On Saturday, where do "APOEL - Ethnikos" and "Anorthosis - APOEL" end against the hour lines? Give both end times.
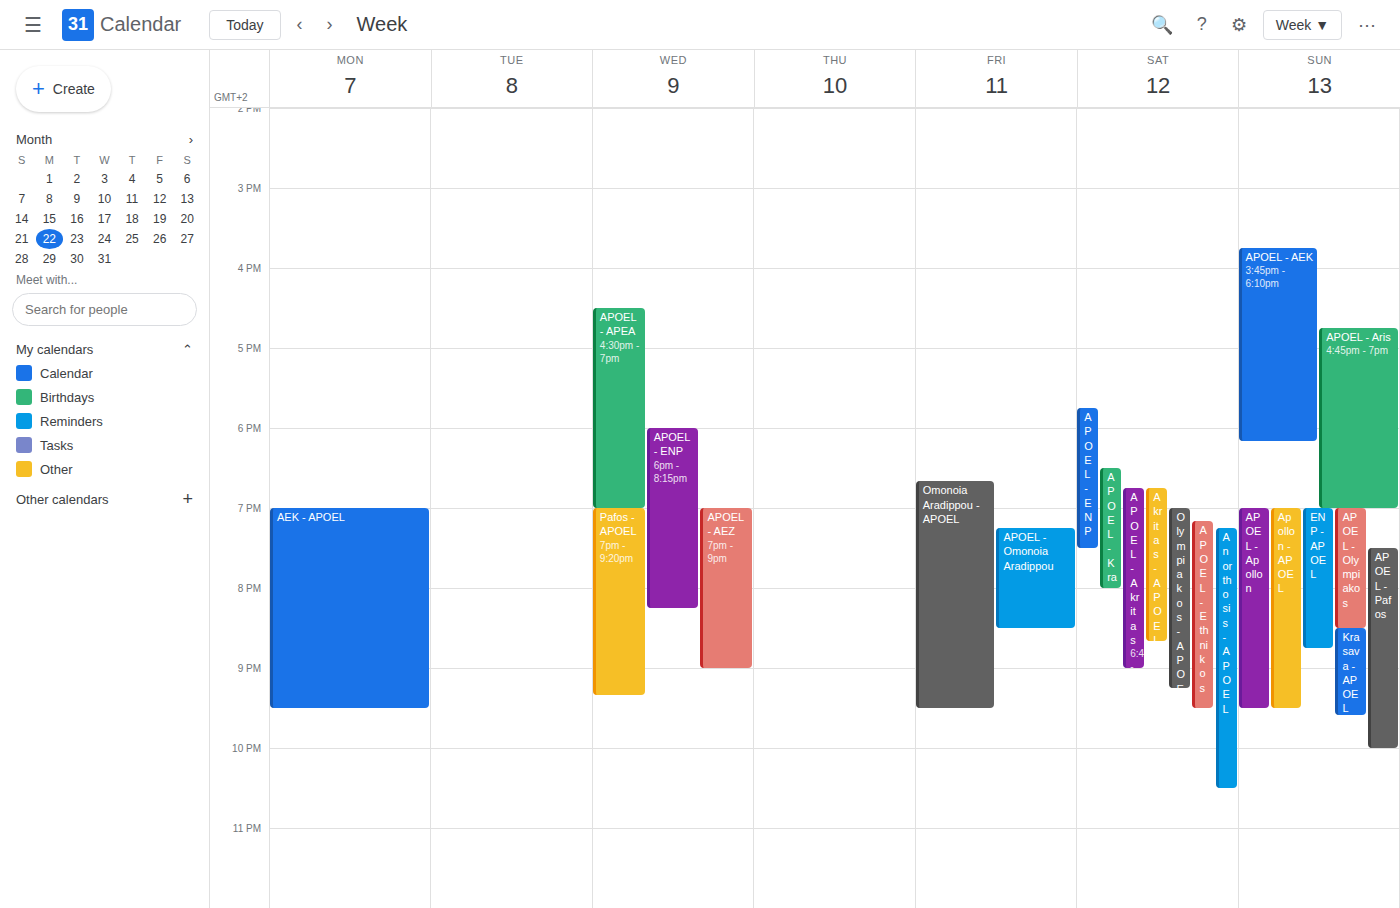
"APOEL - Ethnikos": 21:30, halfway between the 21:00 and 22:00 lines. "Anorthosis - APOEL": 22:30, halfway between the 22:00 and 23:00 lines.